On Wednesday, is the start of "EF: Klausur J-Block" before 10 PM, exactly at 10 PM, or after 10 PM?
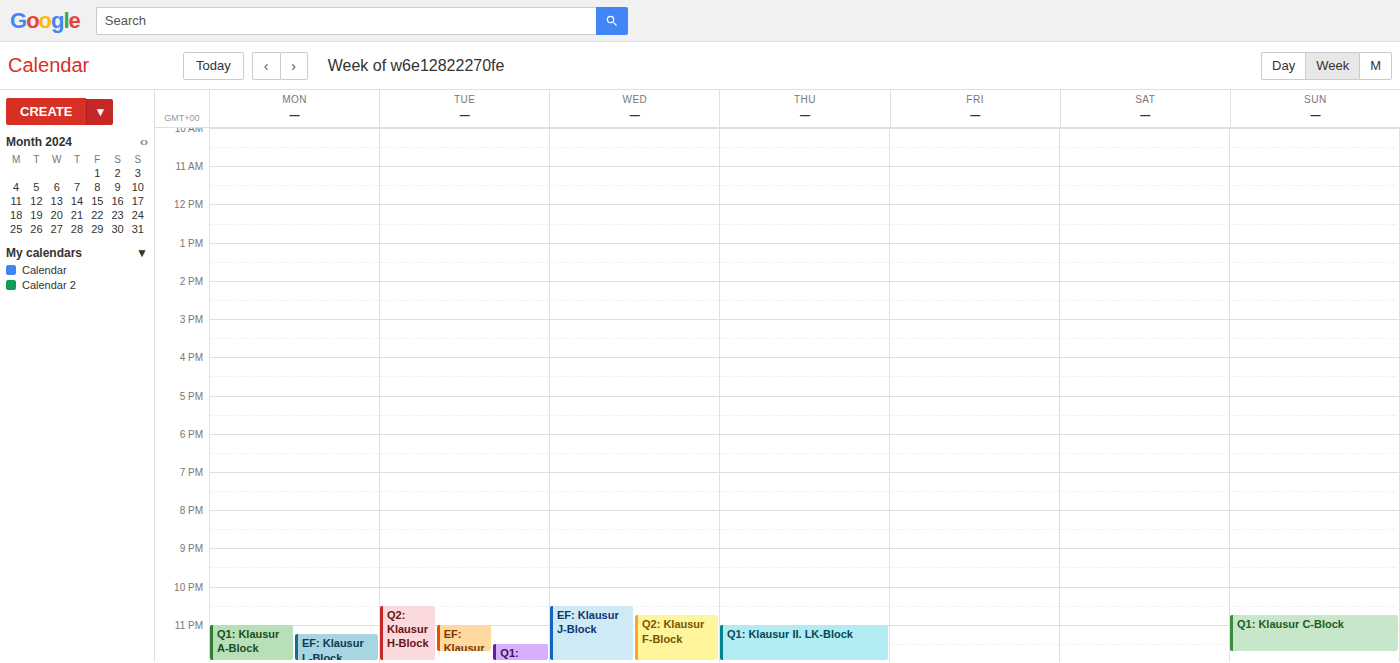
10:30 PM -- after 10 PM, 30 minutes below the 10 PM line.